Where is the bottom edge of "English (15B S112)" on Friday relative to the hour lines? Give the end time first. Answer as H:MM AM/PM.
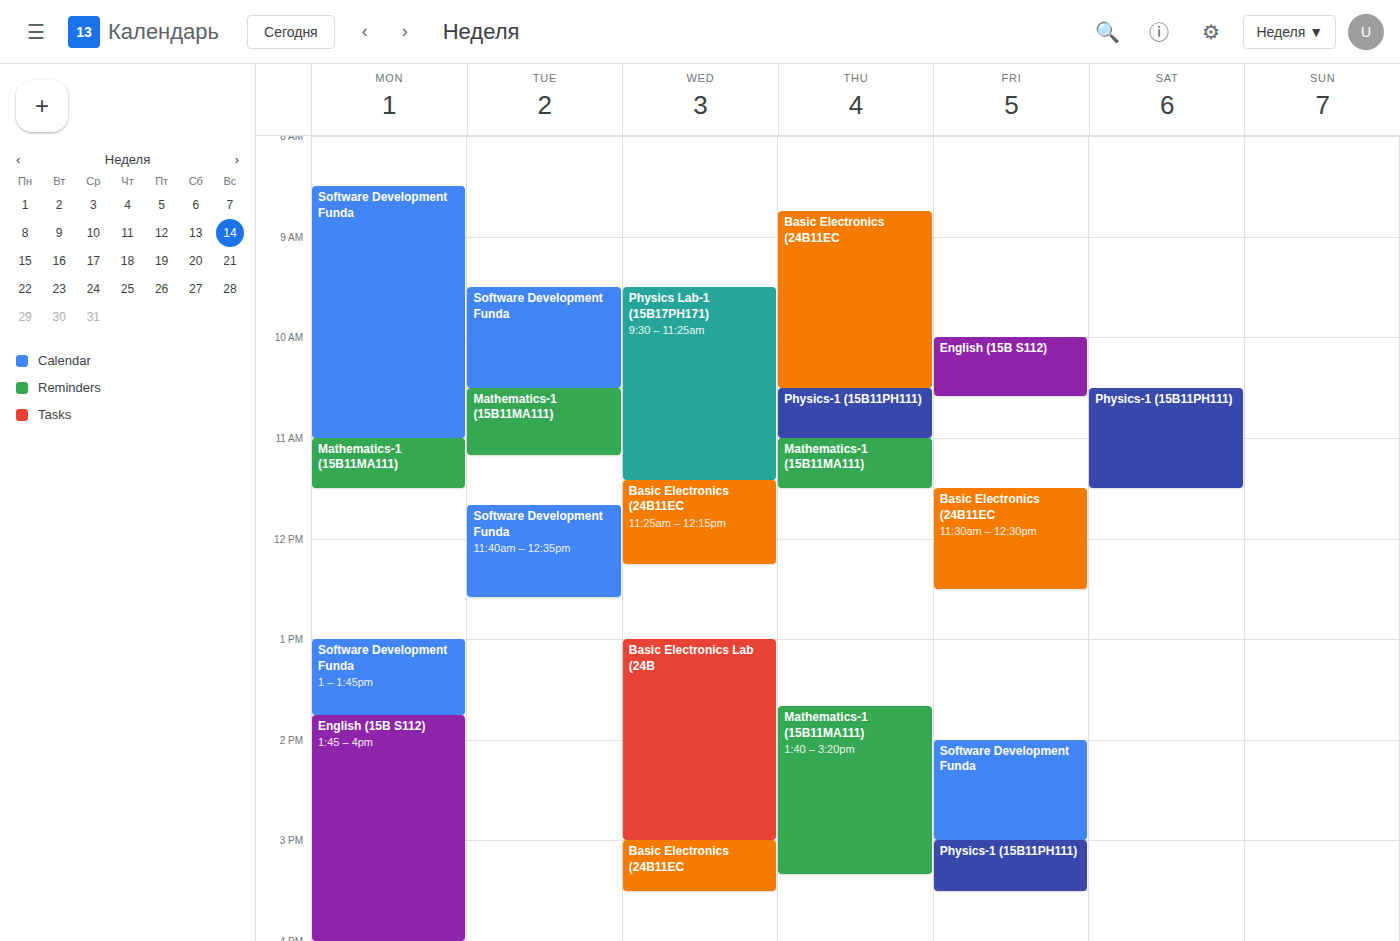
10:35 AM -- neither: 35 minutes below the 10 AM line and 25 minutes above the 11 AM line.